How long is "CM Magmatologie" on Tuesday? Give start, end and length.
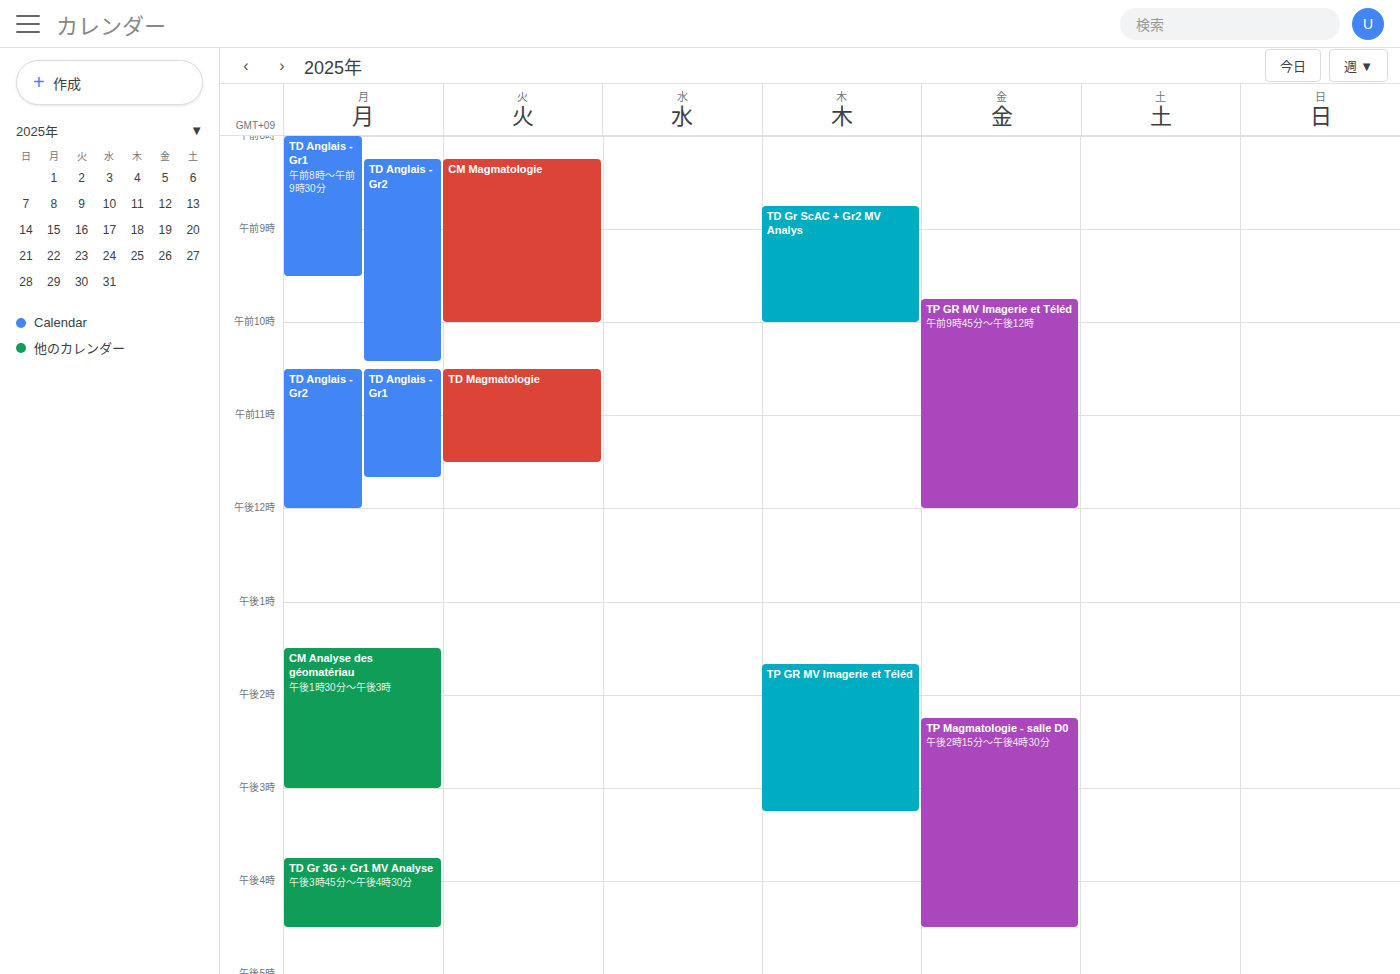
8:15 AM to 10:00 AM, 1 hour 45 minutes